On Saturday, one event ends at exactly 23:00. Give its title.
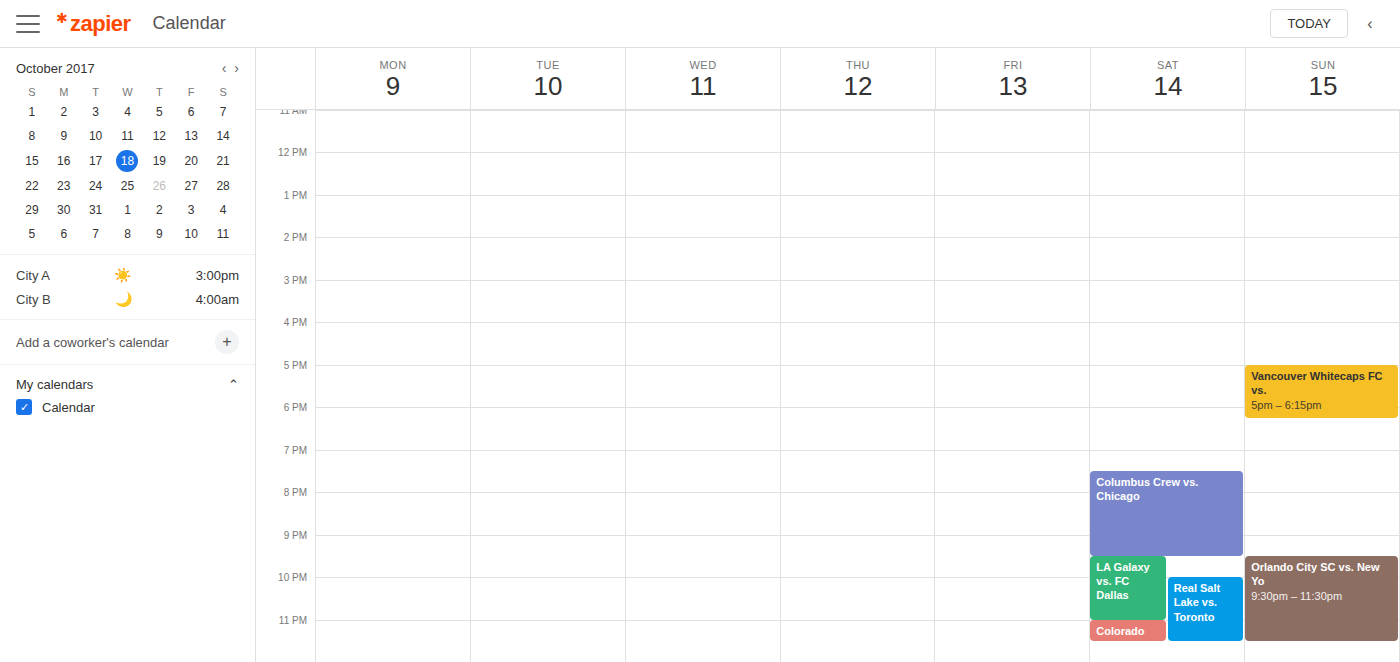
"LA Galaxy vs. FC Dallas"